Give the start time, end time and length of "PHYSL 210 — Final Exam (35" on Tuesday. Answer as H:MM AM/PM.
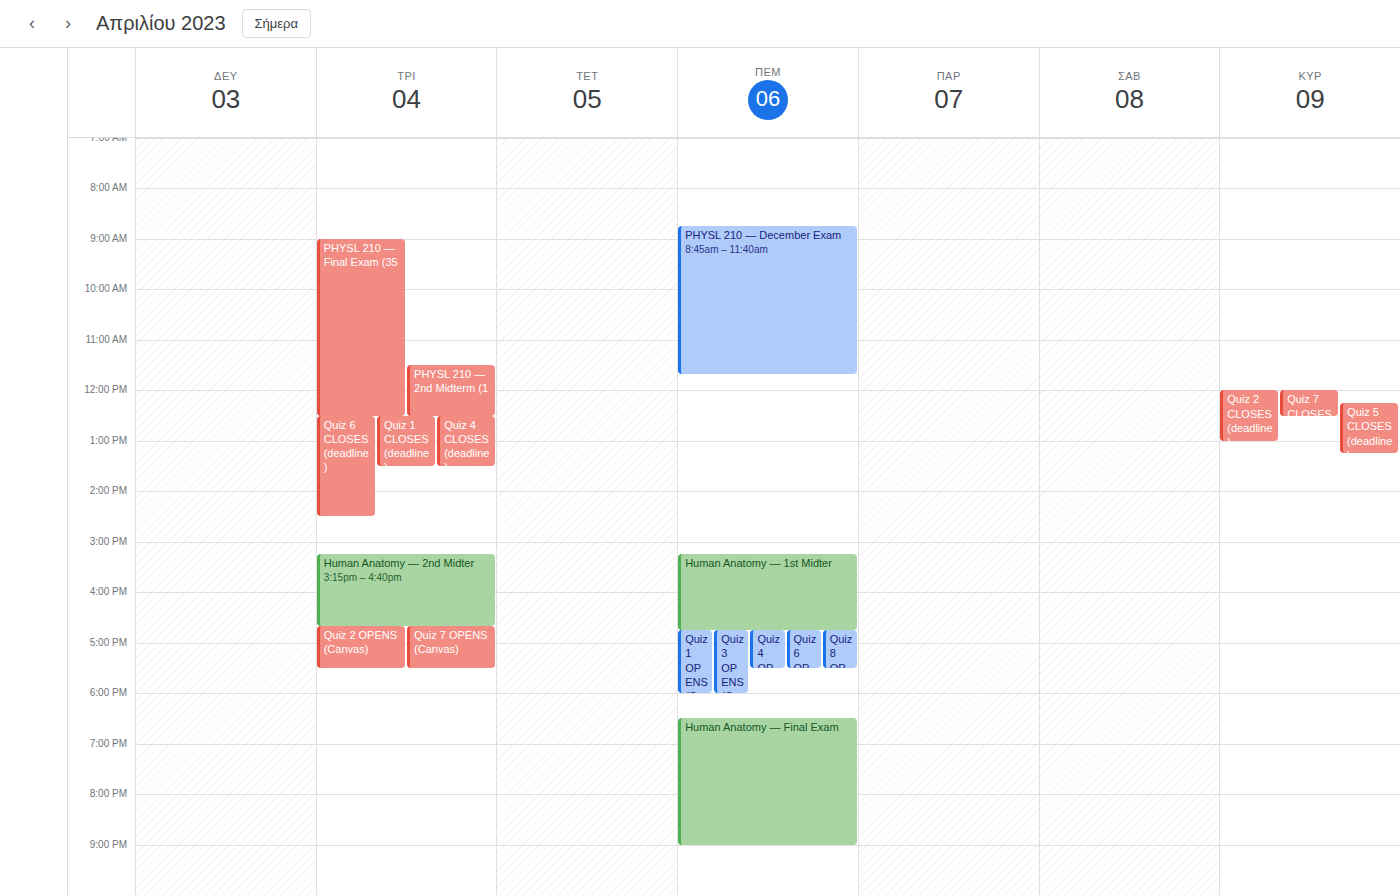
9:00 AM to 12:30 PM, 3 hours 30 minutes